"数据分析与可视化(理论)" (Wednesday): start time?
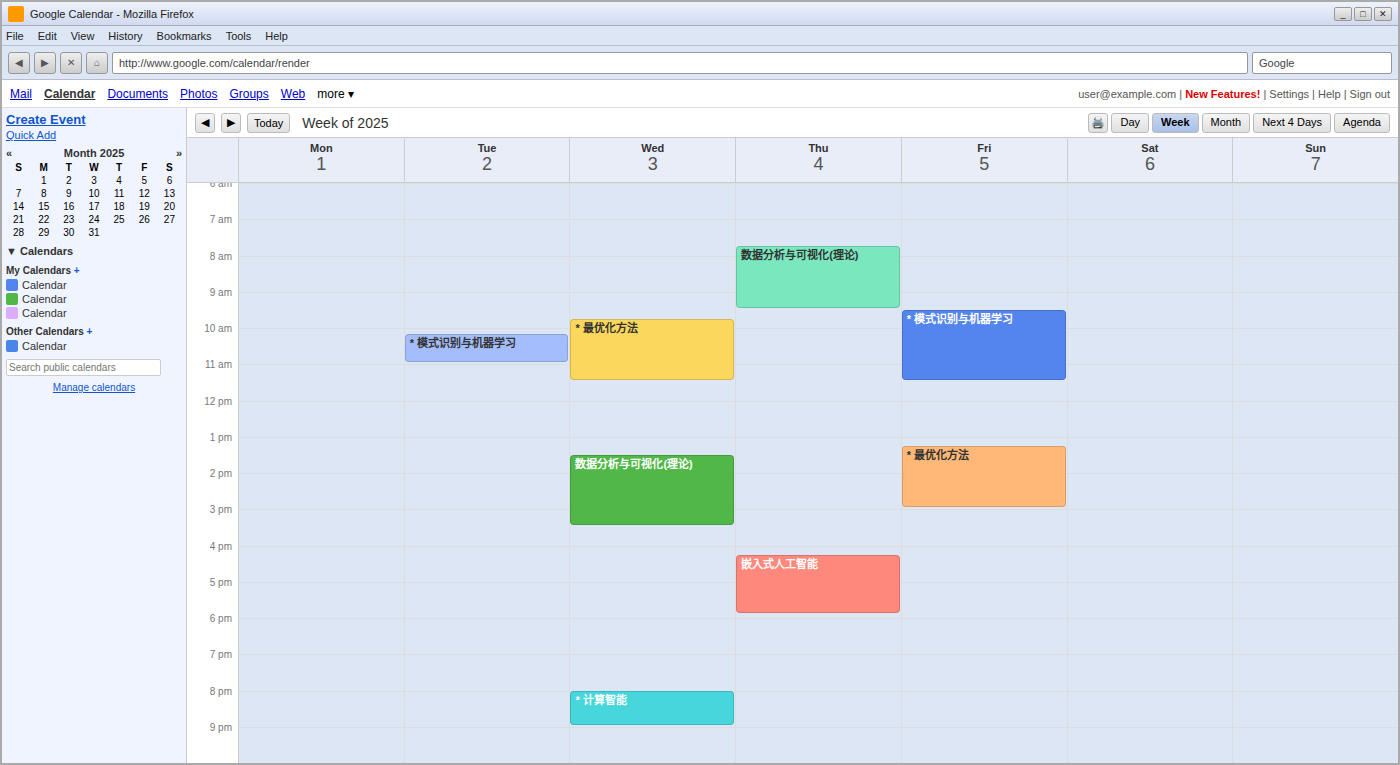
1:30 PM